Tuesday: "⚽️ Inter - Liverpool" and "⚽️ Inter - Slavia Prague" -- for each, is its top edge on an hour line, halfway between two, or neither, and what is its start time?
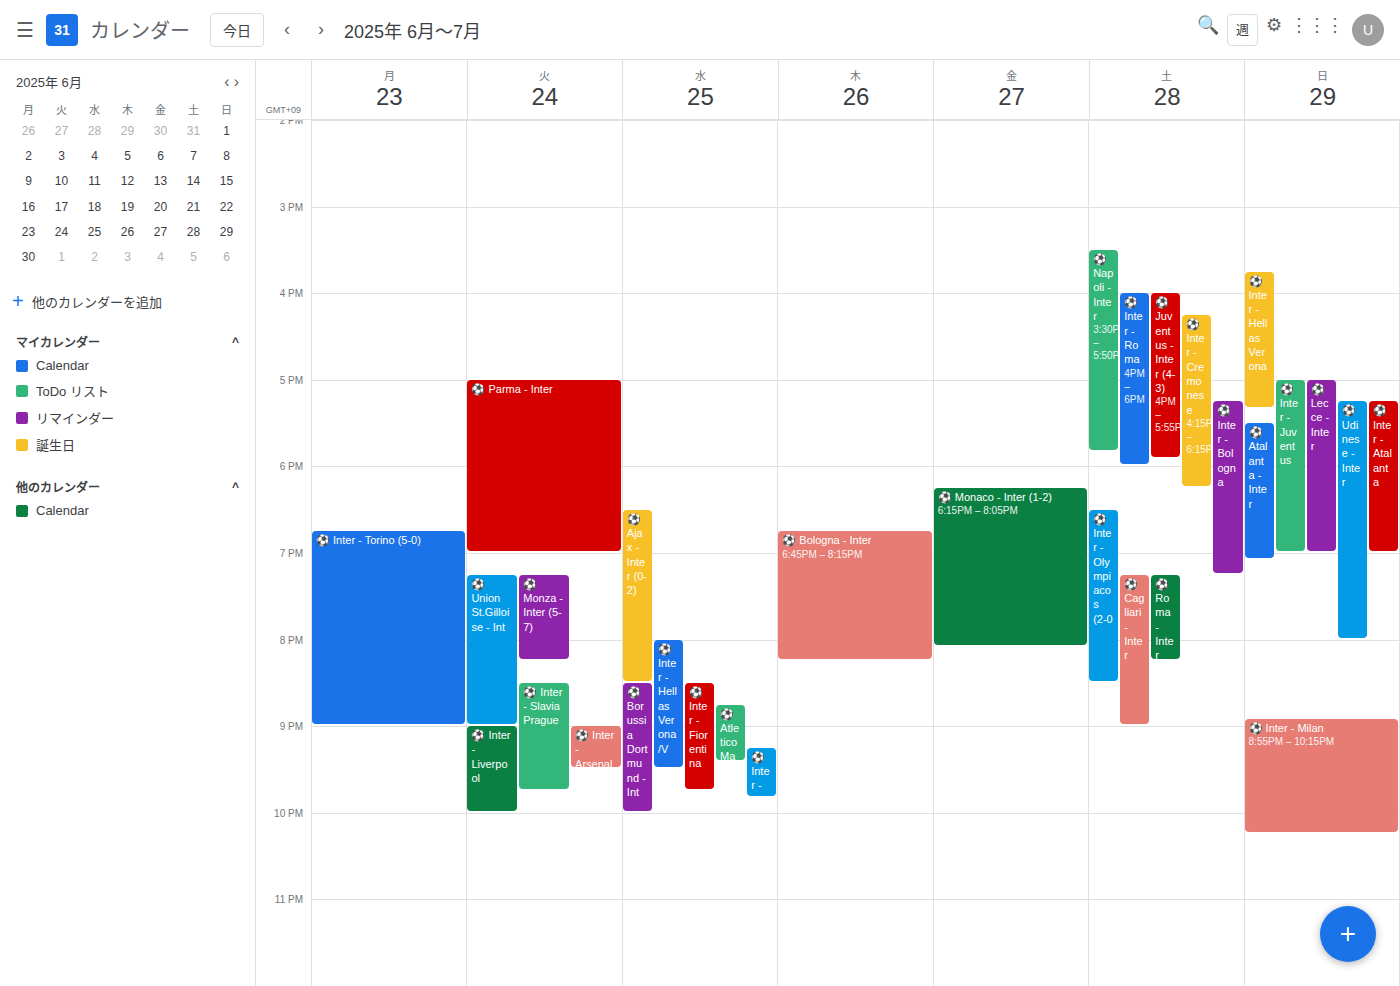
"⚽️ Inter - Liverpool": 9:00 PM, exactly on the 9 PM line. "⚽️ Inter - Slavia Prague": 8:30 PM, halfway between the 8 PM and 9 PM lines.